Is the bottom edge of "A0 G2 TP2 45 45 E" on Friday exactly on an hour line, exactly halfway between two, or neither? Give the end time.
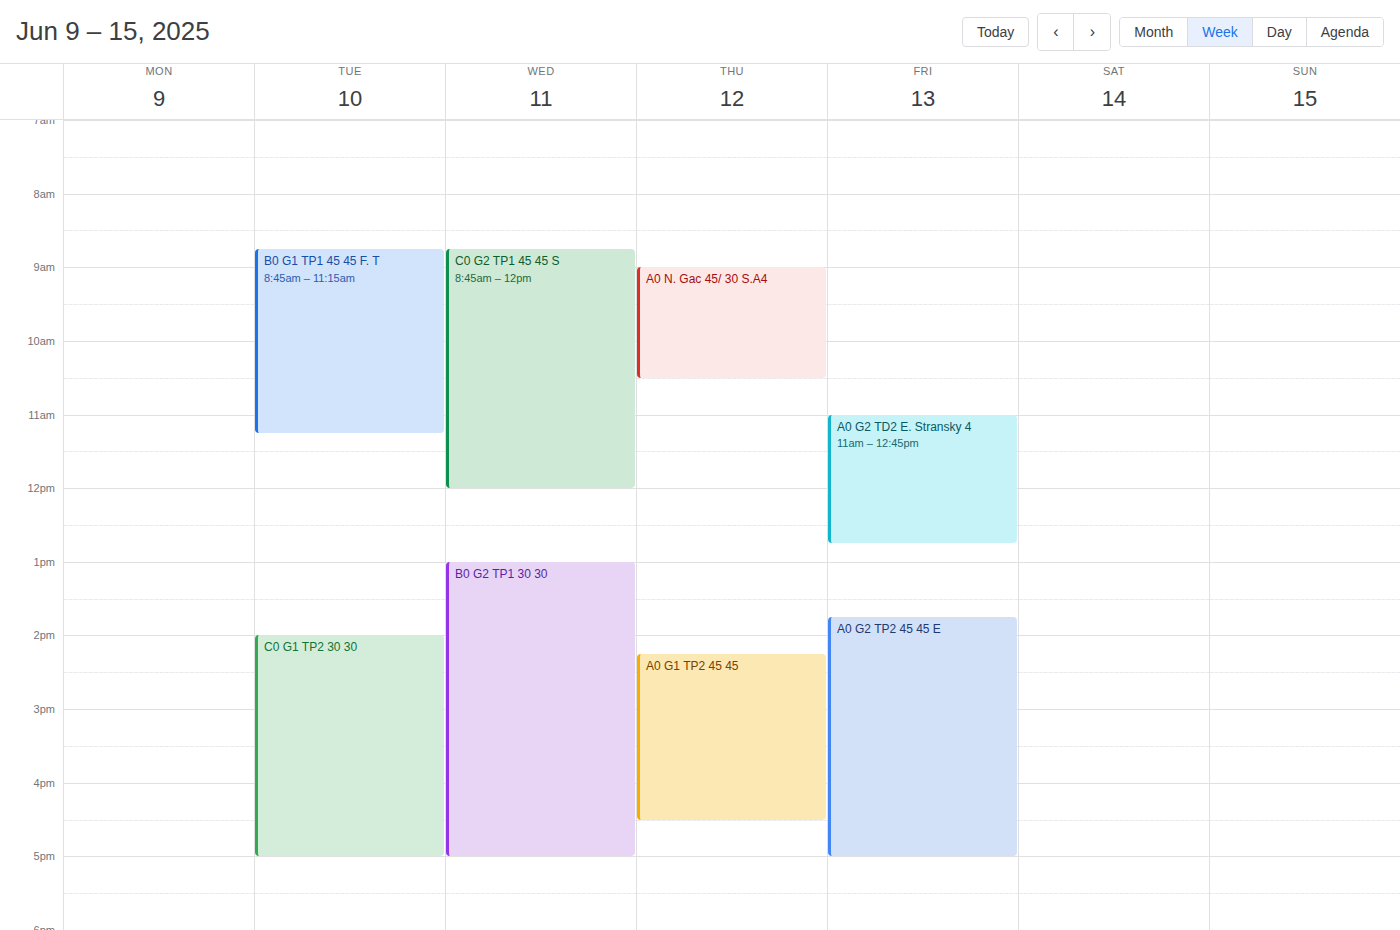
5:00 PM -- exactly on the 5 PM line.